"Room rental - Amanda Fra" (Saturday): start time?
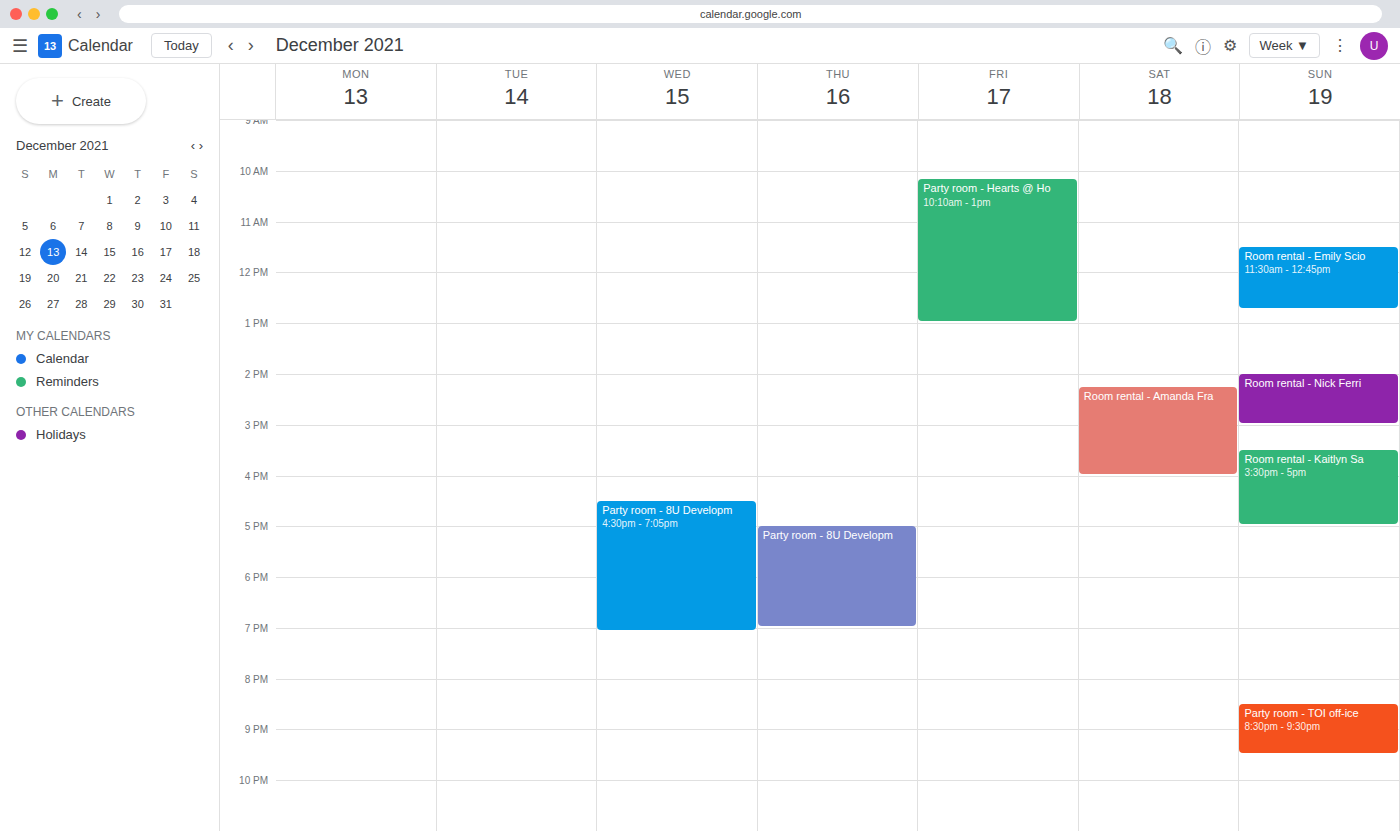
2:15 PM